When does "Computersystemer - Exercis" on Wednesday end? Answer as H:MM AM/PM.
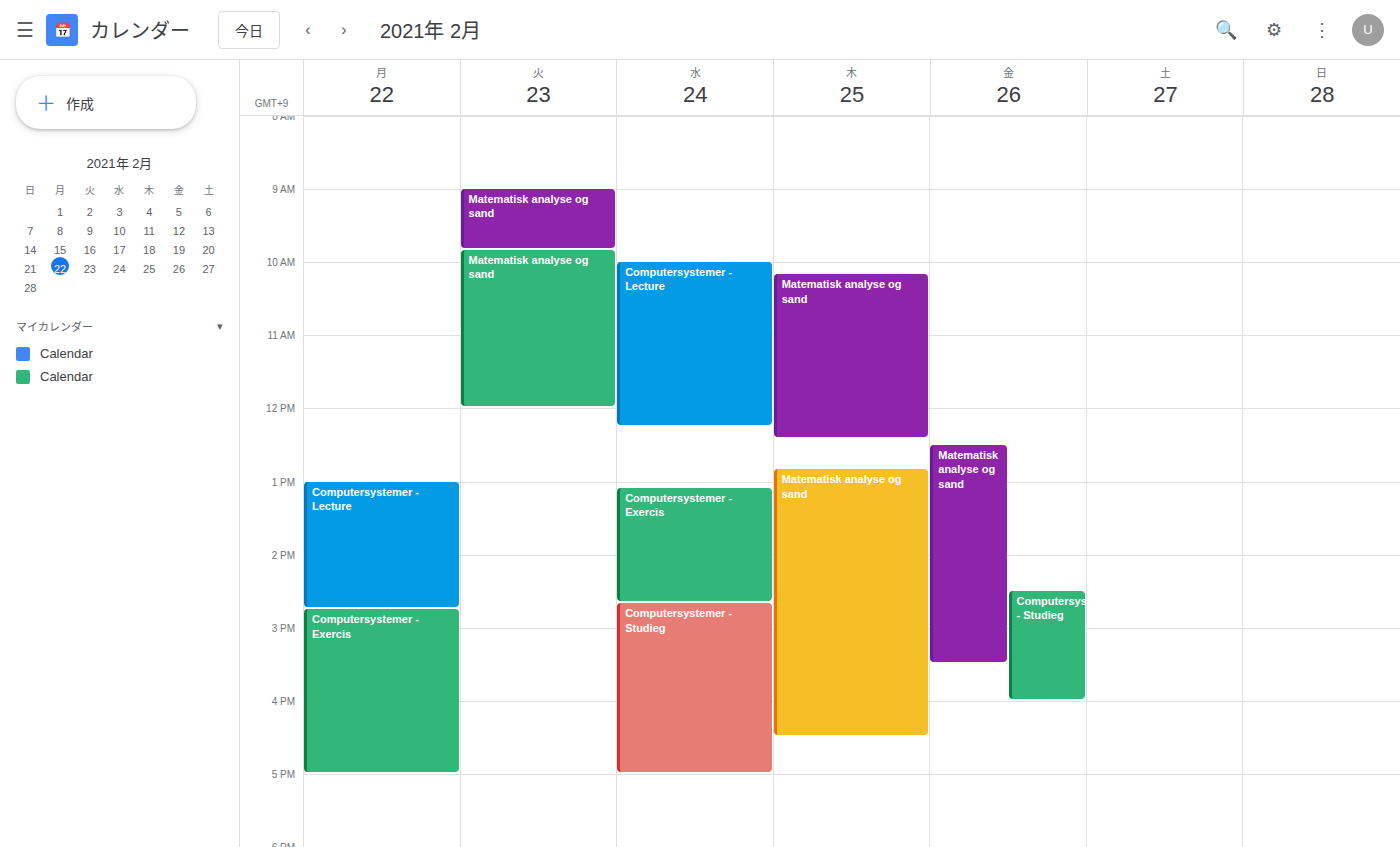
2:40 PM